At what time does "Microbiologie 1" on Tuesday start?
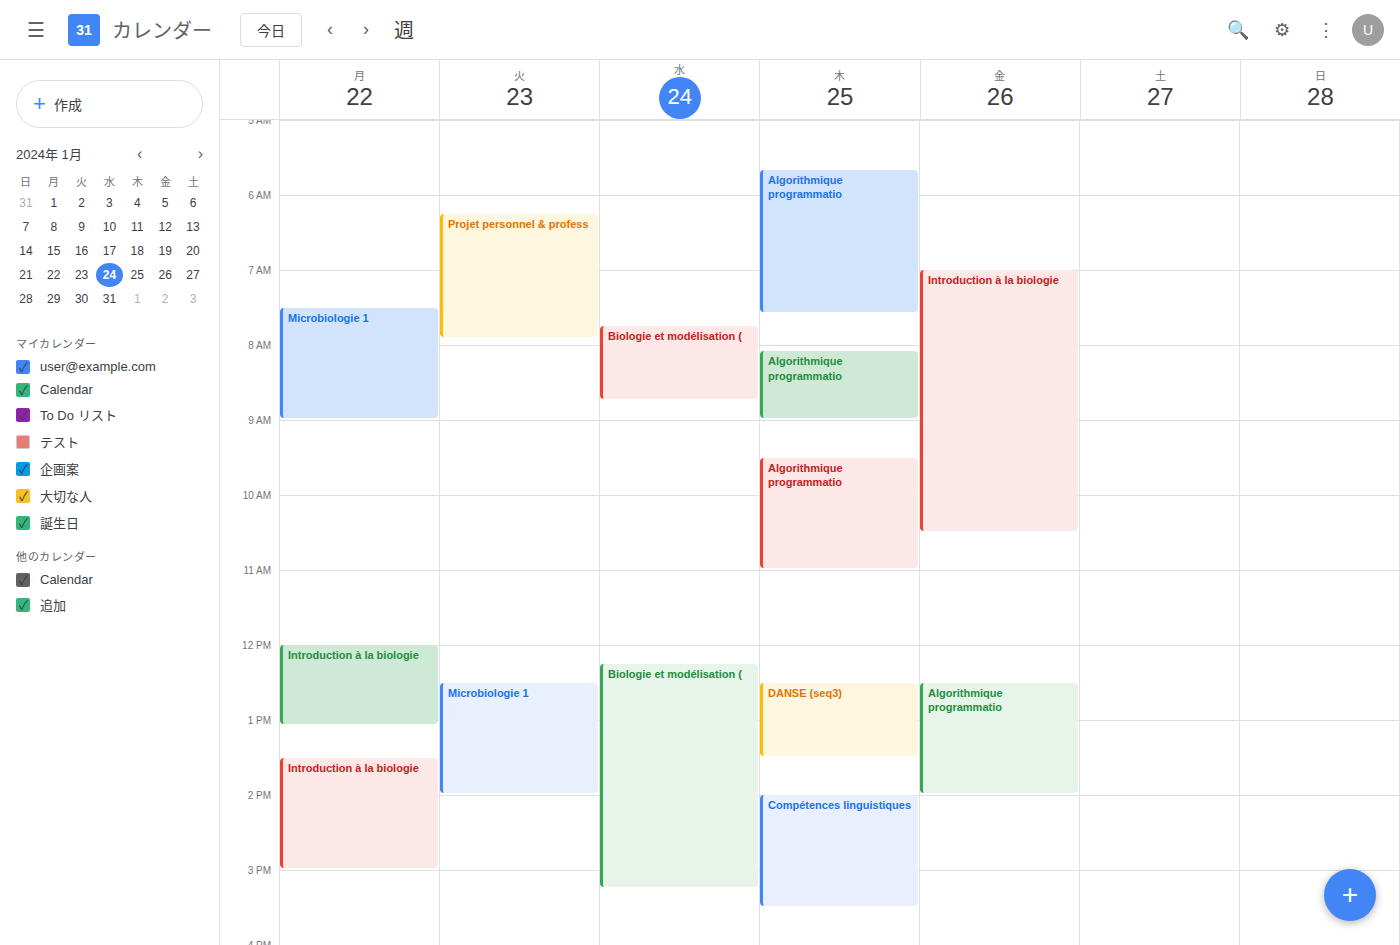
12:30 PM